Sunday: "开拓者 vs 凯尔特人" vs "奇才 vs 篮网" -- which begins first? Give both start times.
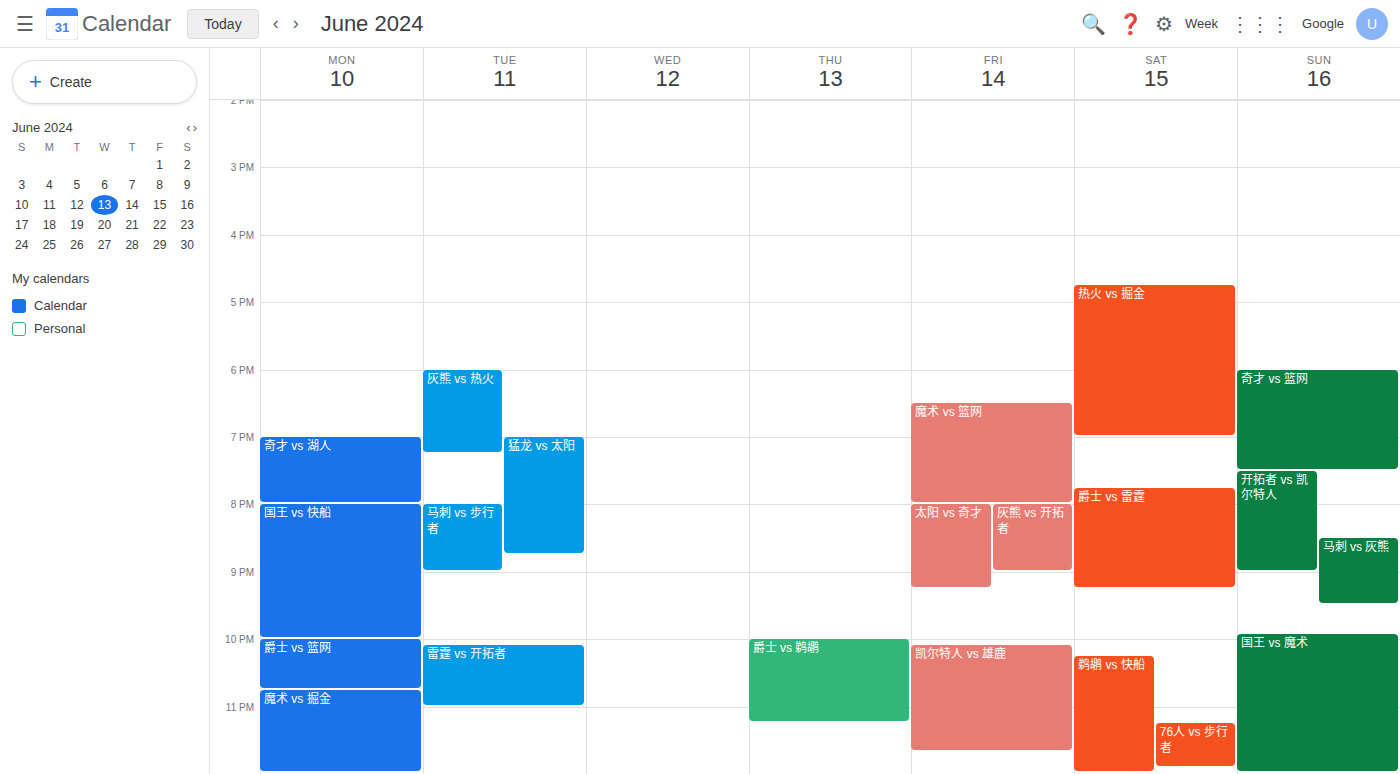
"奇才 vs 篮网" 6:00 PM; "开拓者 vs 凯尔特人" 7:30 PM.